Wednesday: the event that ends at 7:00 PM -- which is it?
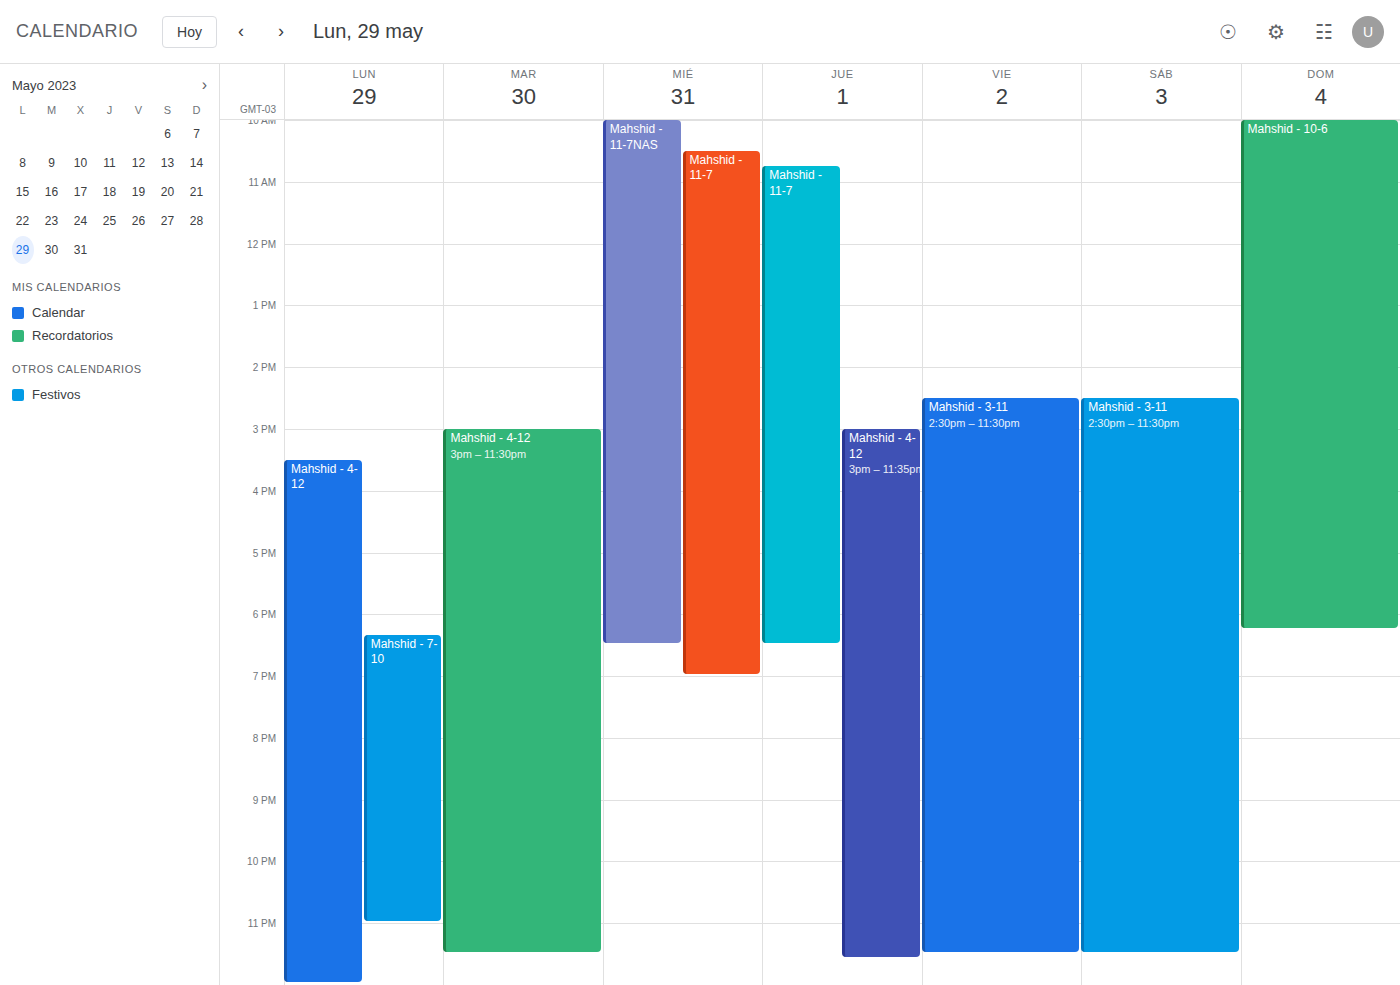
"Mahshid - 11-7"